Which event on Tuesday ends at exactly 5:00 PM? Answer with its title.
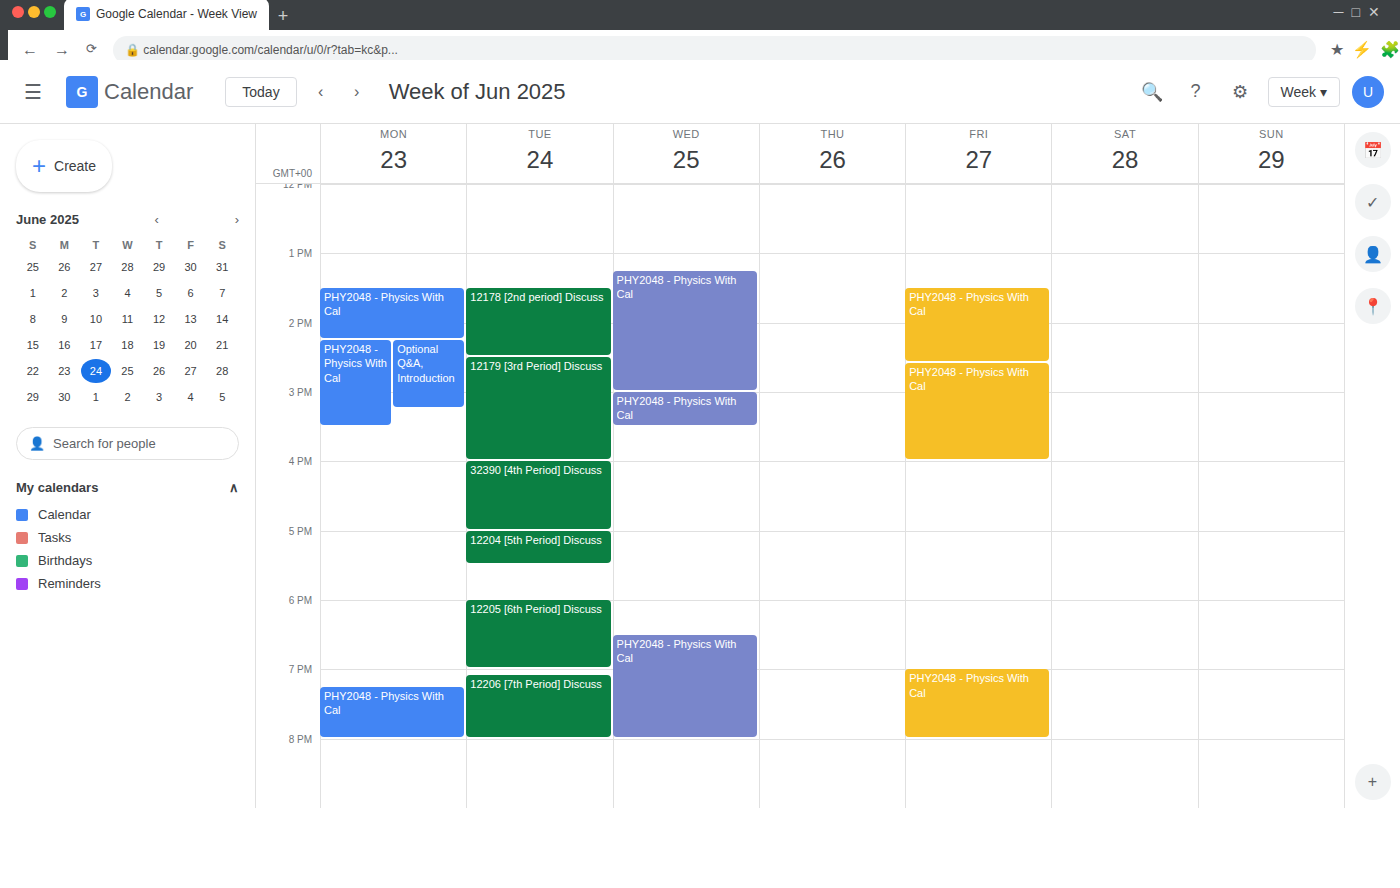
"32390 [4th Period] Discuss"